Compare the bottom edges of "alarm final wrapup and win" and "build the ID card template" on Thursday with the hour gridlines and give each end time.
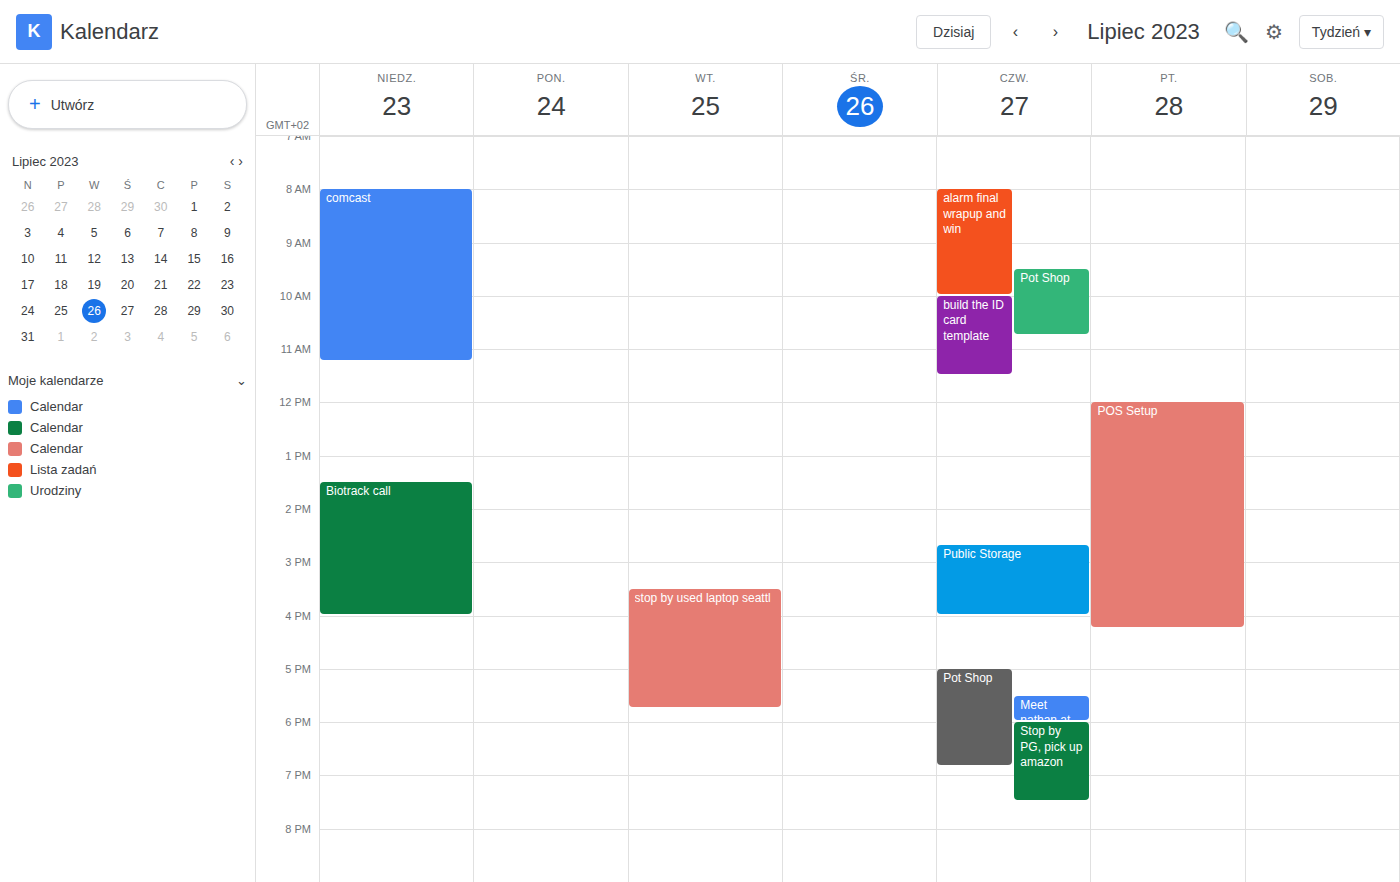
"alarm final wrapup and win": 10:00 AM, exactly on the 10 AM line. "build the ID card template": 11:30 AM, halfway between the 11 AM and 12 PM lines.